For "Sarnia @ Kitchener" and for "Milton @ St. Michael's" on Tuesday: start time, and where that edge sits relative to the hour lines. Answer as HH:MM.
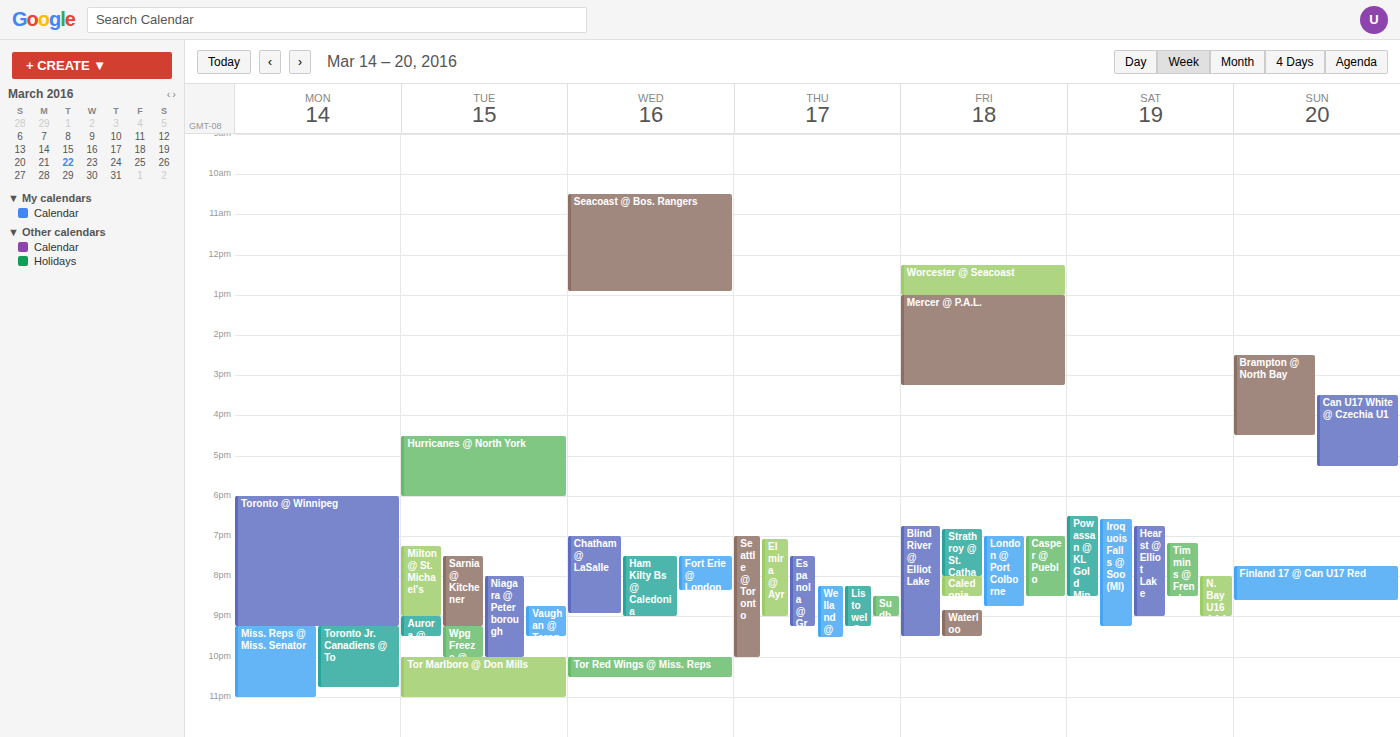
"Sarnia @ Kitchener": 19:30, halfway between the 19:00 and 20:00 lines. "Milton @ St. Michael's": 19:15, neither: a quarter of the way from the 19:00 line to the 20:00 line.